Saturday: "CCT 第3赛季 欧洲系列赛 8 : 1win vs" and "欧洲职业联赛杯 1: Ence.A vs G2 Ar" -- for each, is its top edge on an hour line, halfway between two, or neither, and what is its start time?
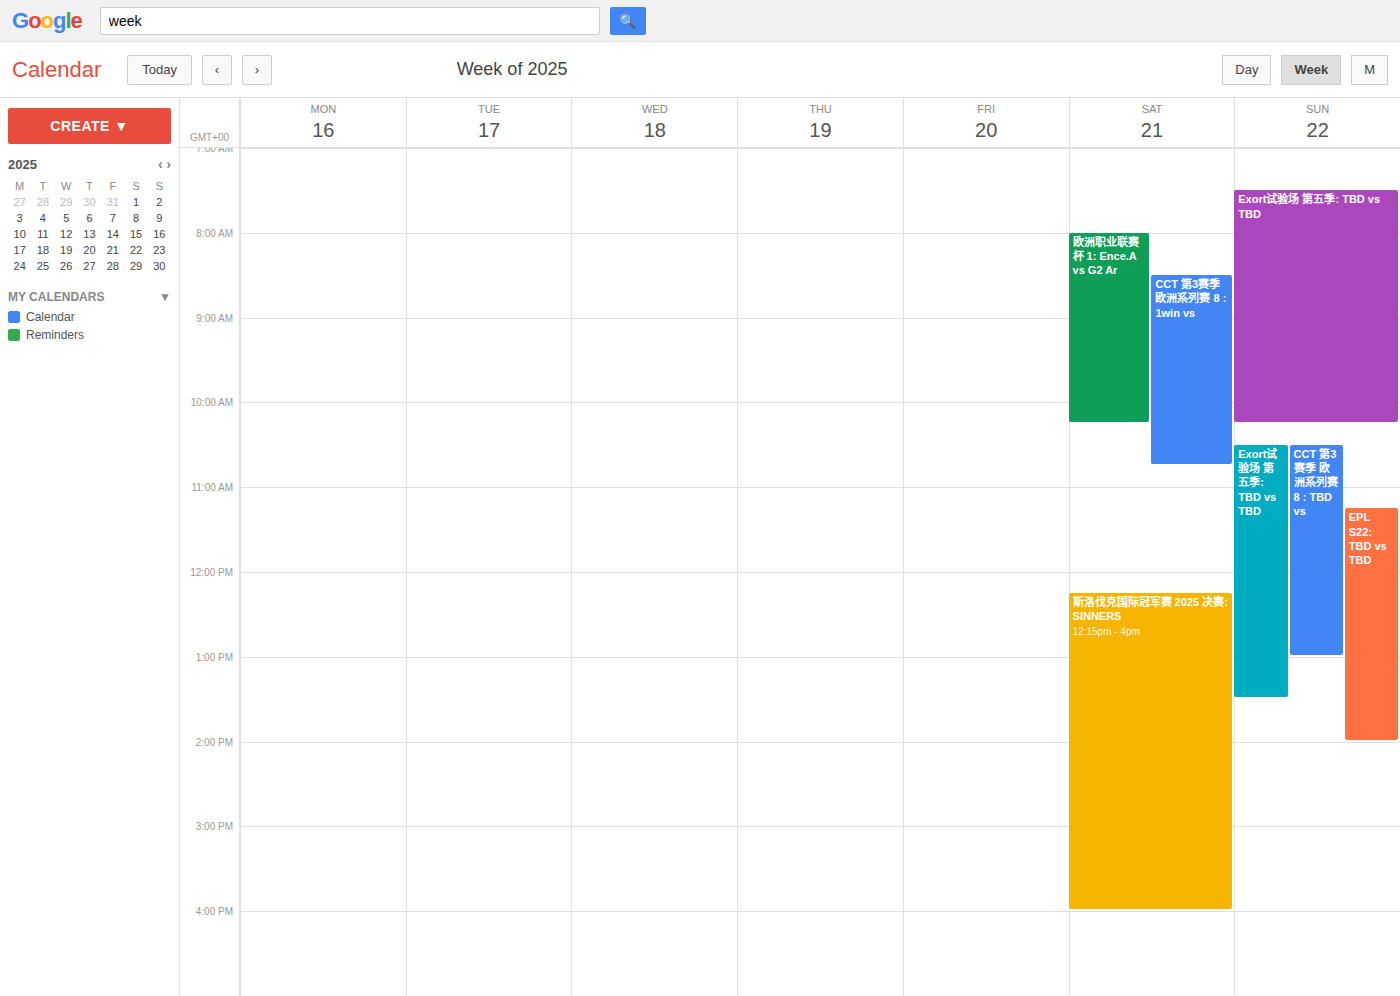
"CCT 第3赛季 欧洲系列赛 8 : 1win vs": 8:30 AM, halfway between the 8 AM and 9 AM lines. "欧洲职业联赛杯 1: Ence.A vs G2 Ar": 8:00 AM, exactly on the 8 AM line.